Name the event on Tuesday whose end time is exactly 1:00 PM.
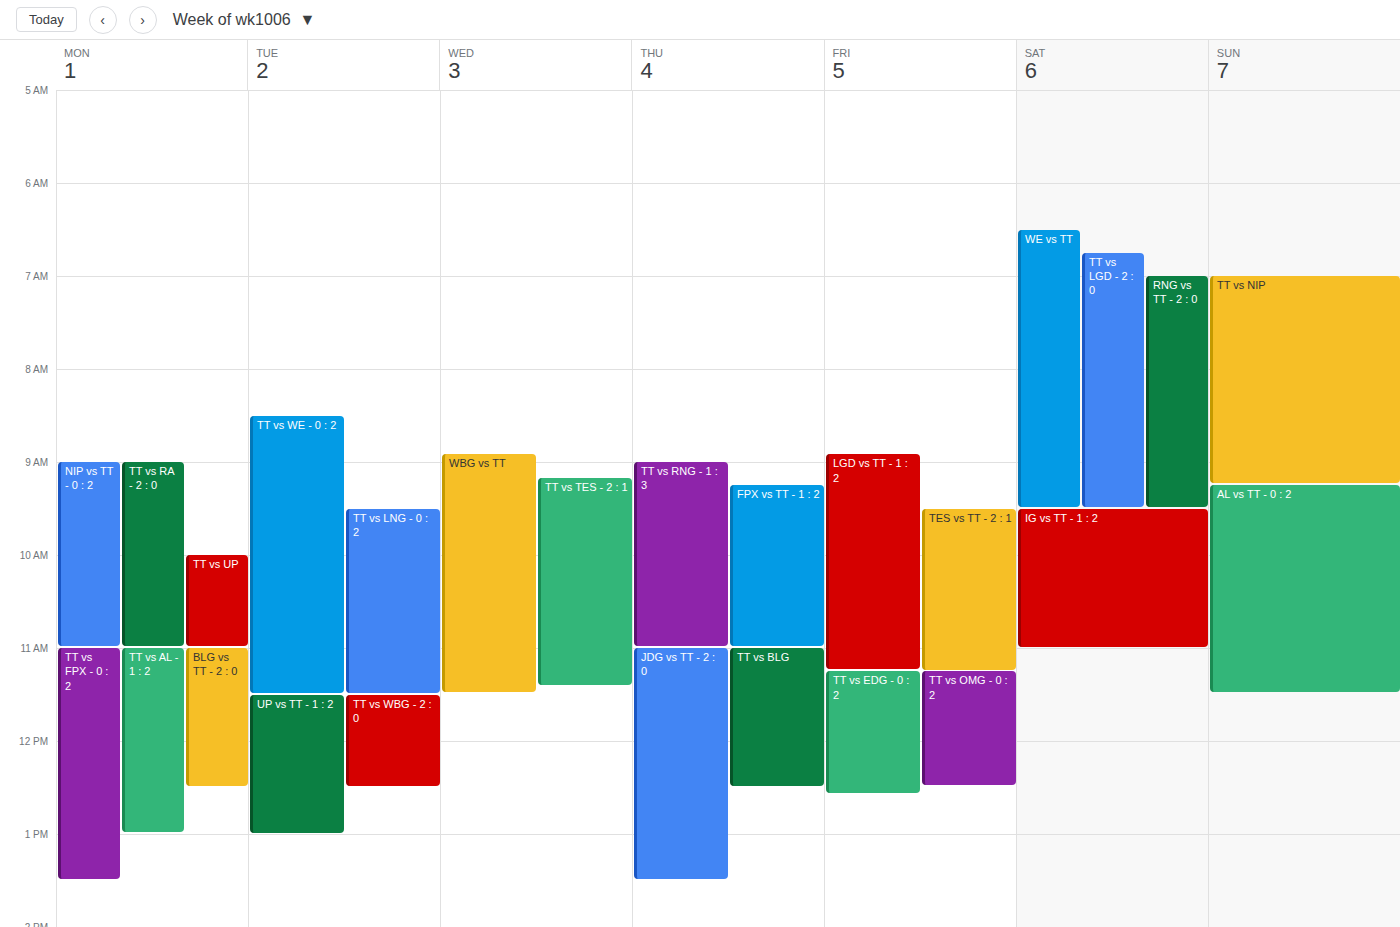
"UP vs TT - 1 : 2"